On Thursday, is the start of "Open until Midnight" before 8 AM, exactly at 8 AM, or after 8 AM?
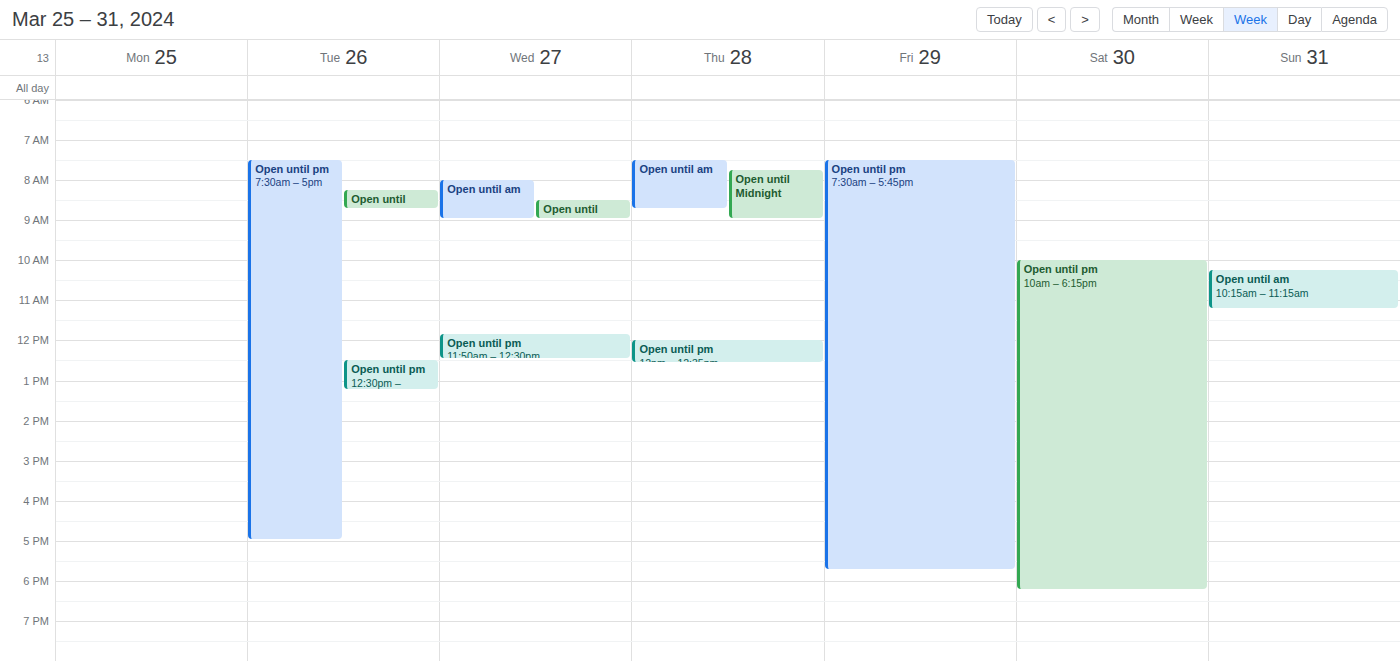
7:45 AM -- before 8 AM, 15 minutes above the 8 AM line.